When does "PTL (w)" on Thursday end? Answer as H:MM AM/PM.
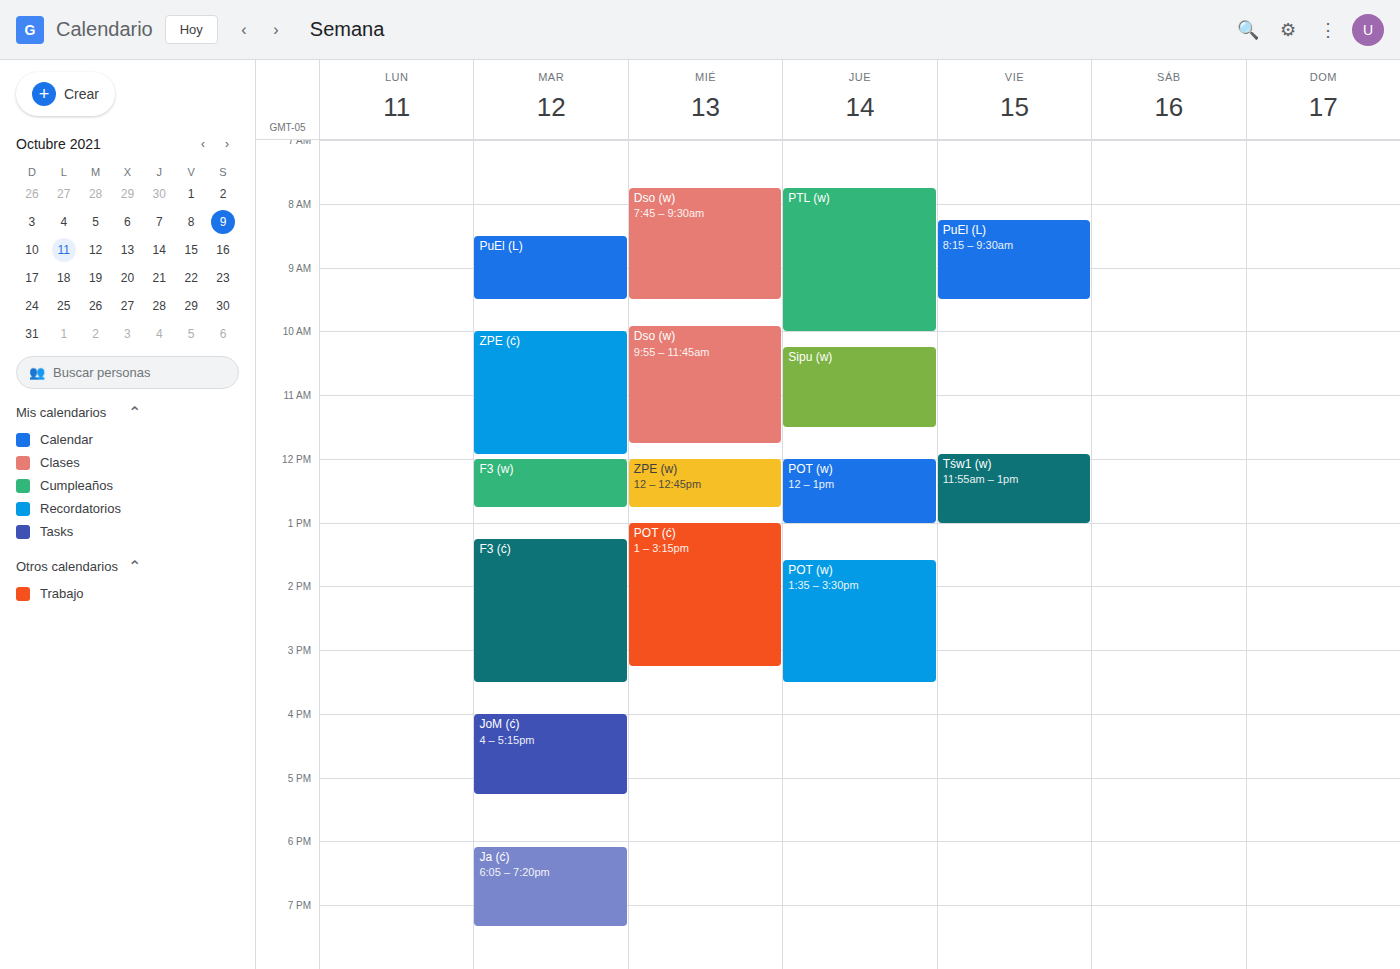
10:00 AM